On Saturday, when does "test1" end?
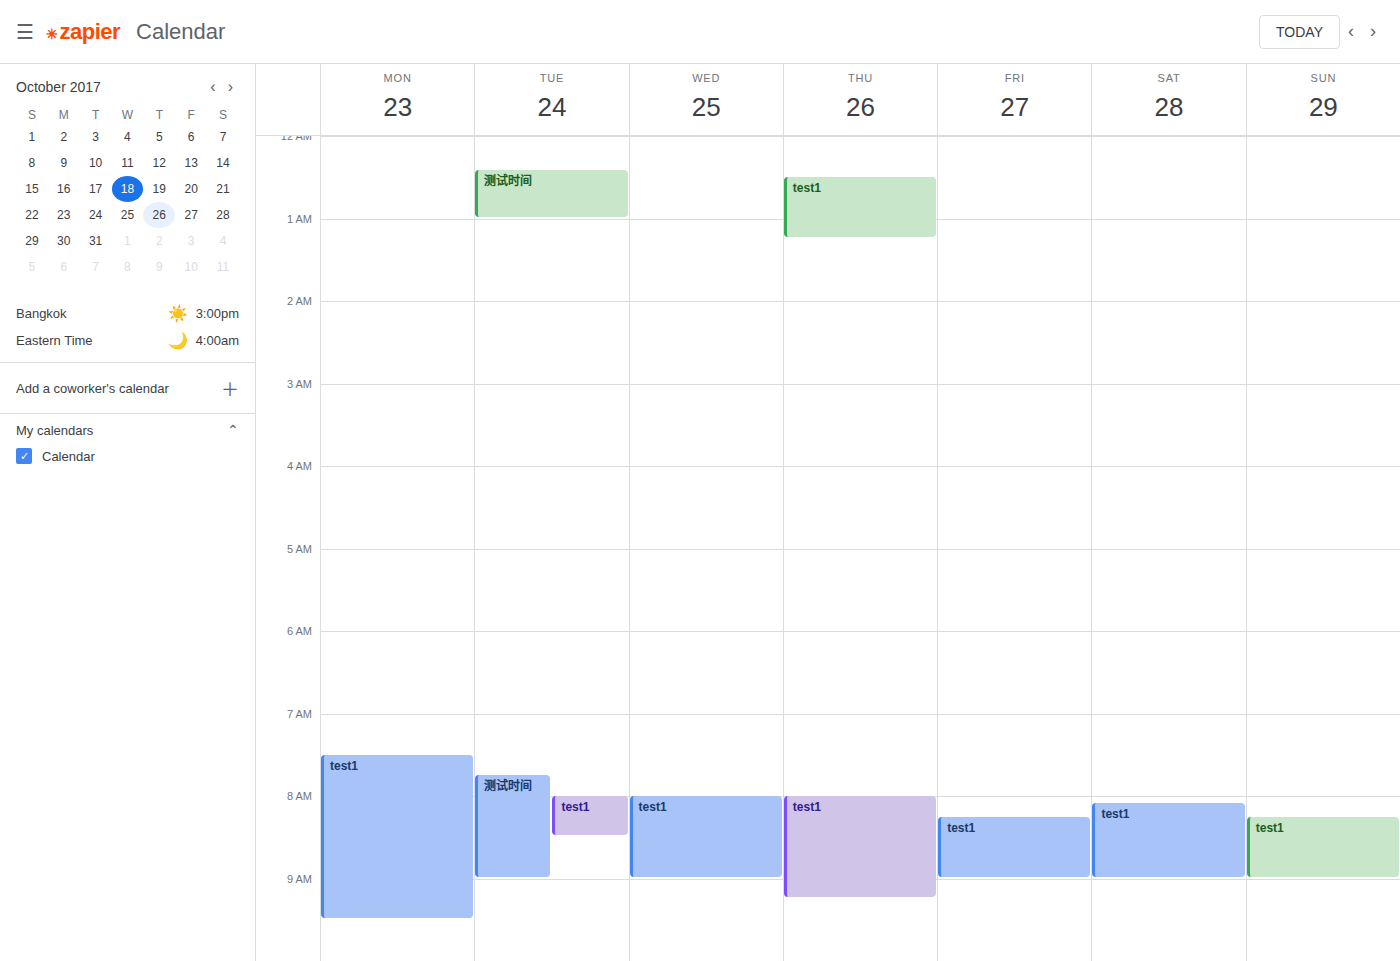
9:00 AM